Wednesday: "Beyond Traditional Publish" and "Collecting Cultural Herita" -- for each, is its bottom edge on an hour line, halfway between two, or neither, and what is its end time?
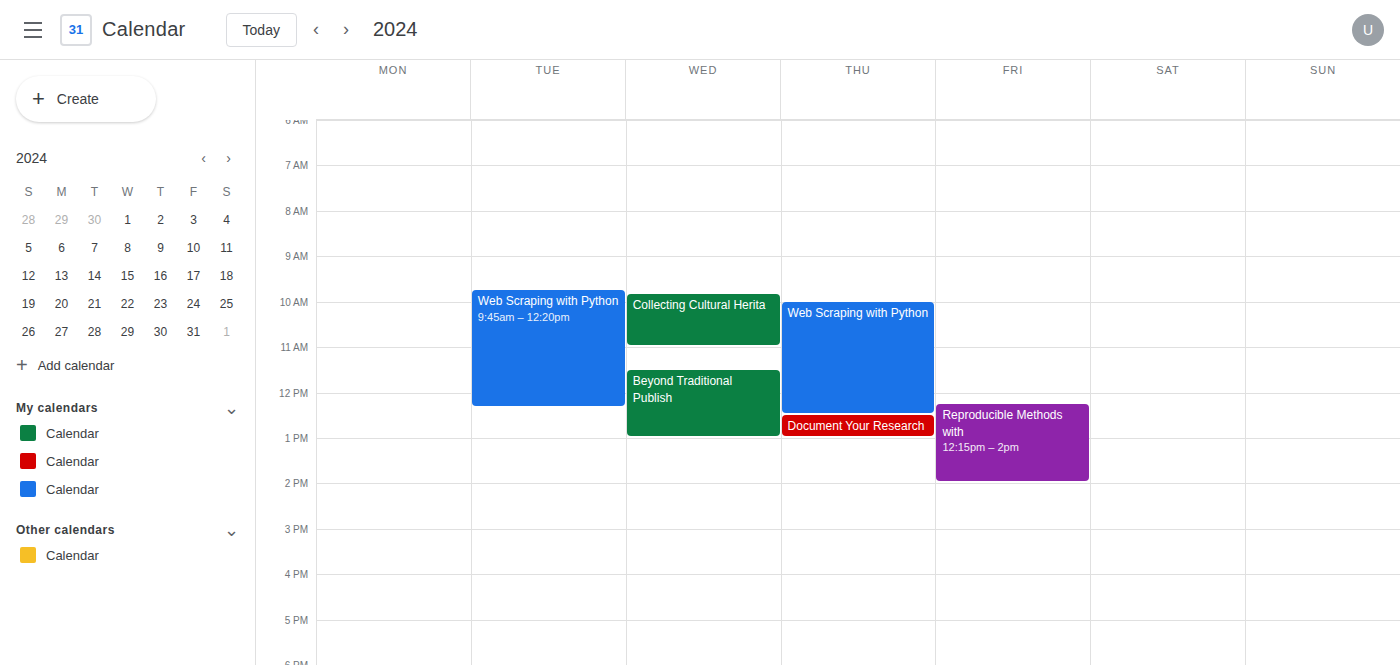
"Beyond Traditional Publish": 1:00 PM, exactly on the 1 PM line. "Collecting Cultural Herita": 11:00 AM, exactly on the 11 AM line.